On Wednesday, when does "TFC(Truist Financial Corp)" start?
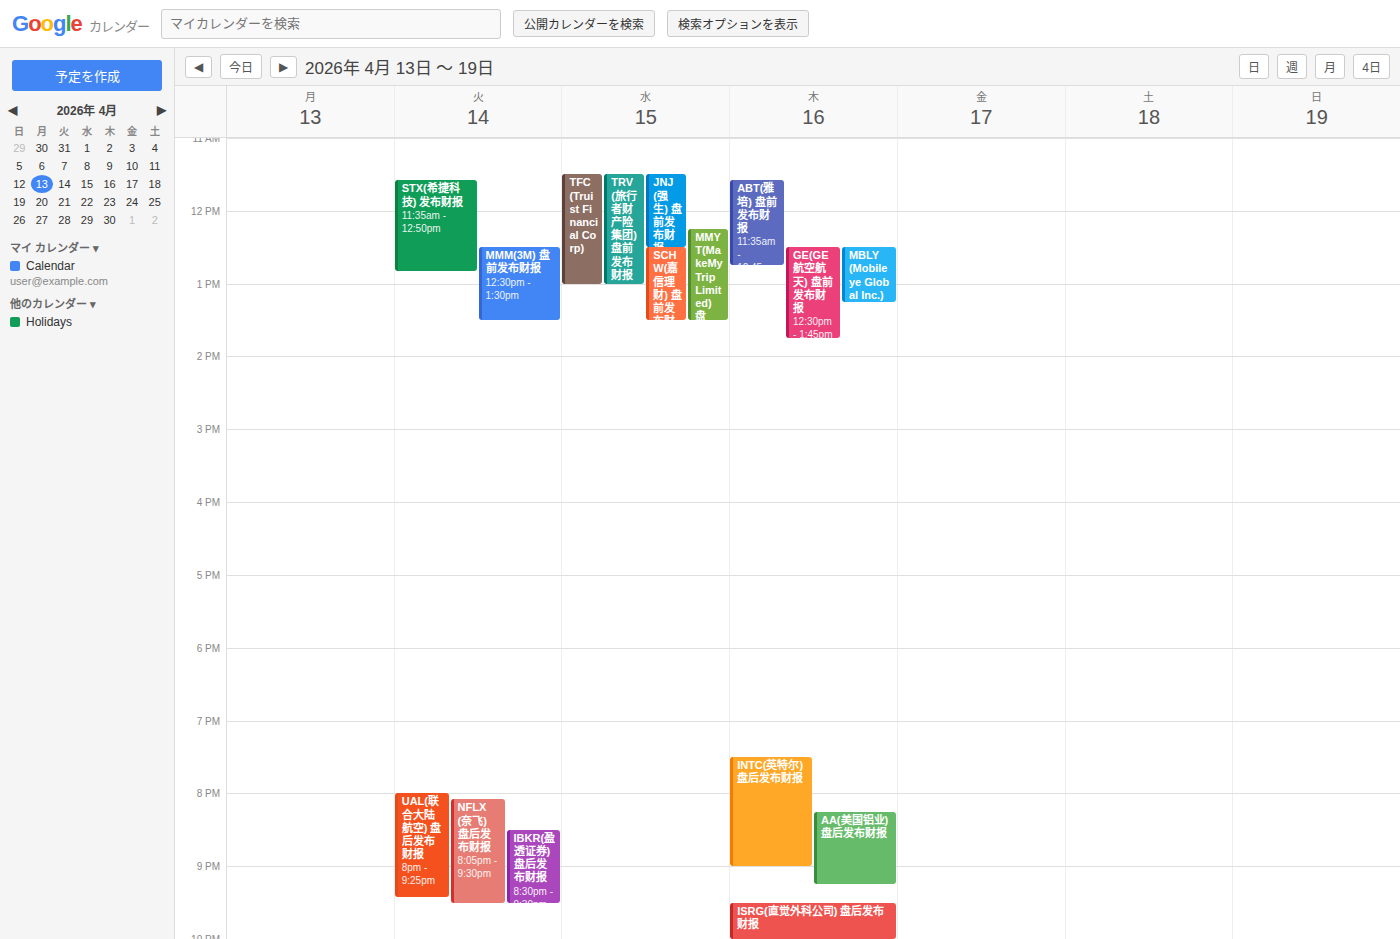
11:30 AM